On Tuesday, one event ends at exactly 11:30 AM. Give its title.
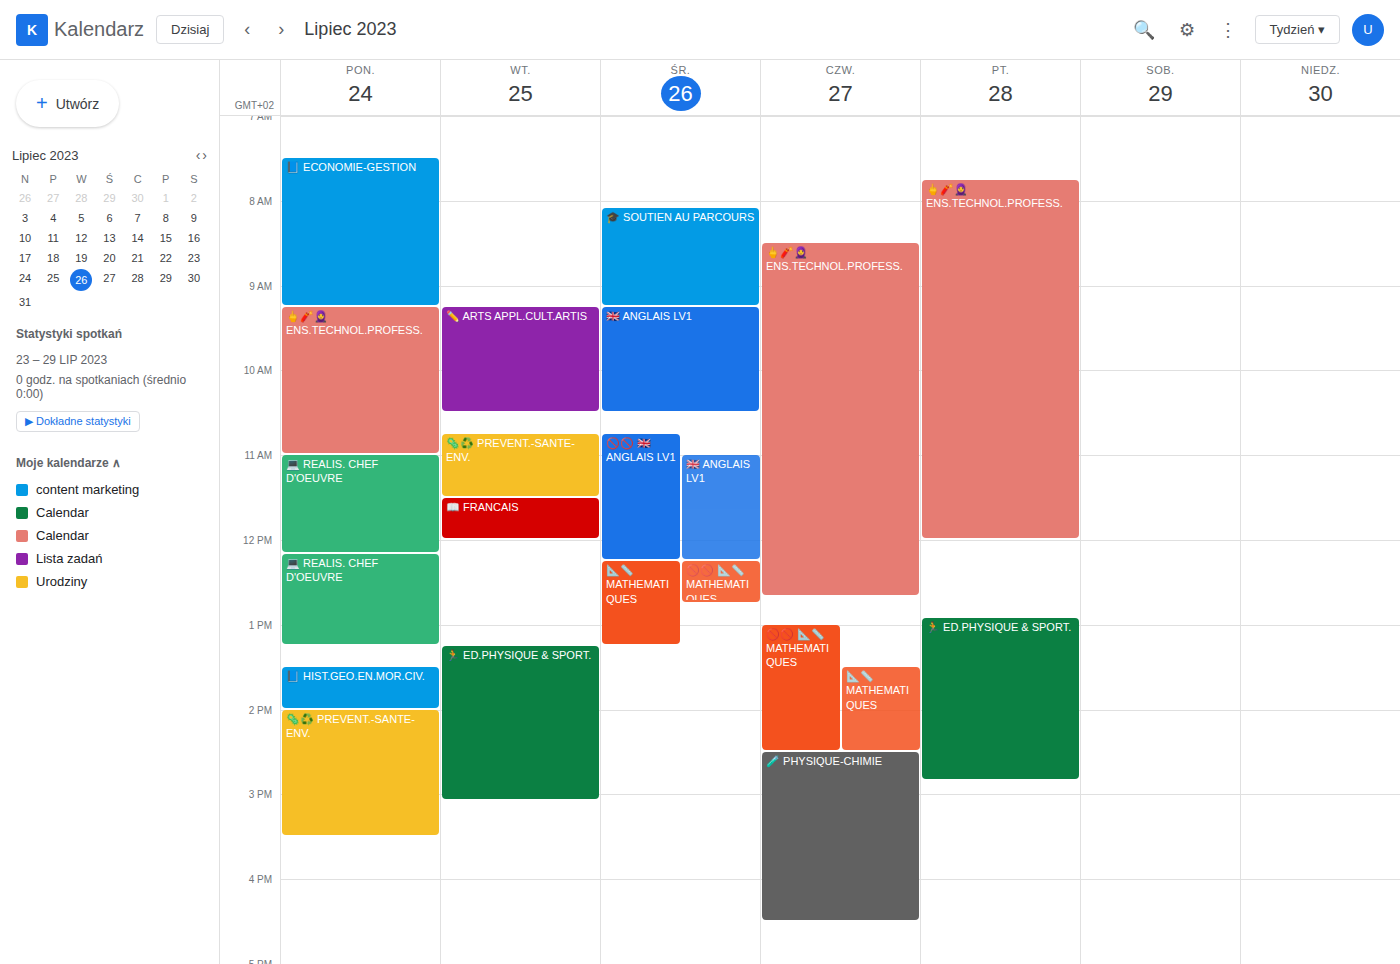
"🦠♻️ PREVENT.-SANTE-ENV."